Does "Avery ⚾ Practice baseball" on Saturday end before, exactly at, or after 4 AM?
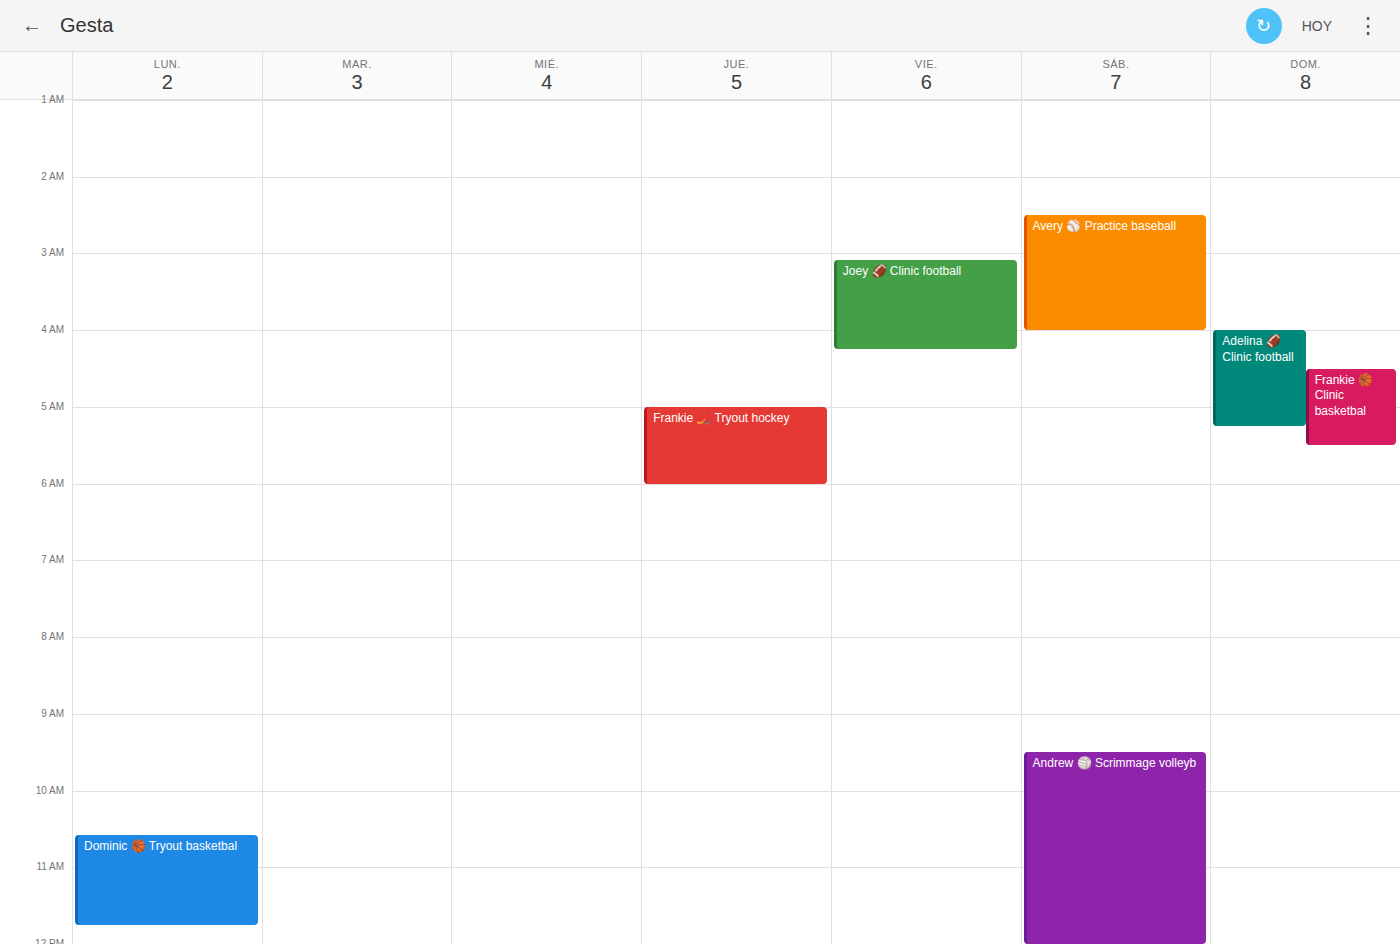
4:00 AM -- exactly at 4 AM, on the 4 AM line.